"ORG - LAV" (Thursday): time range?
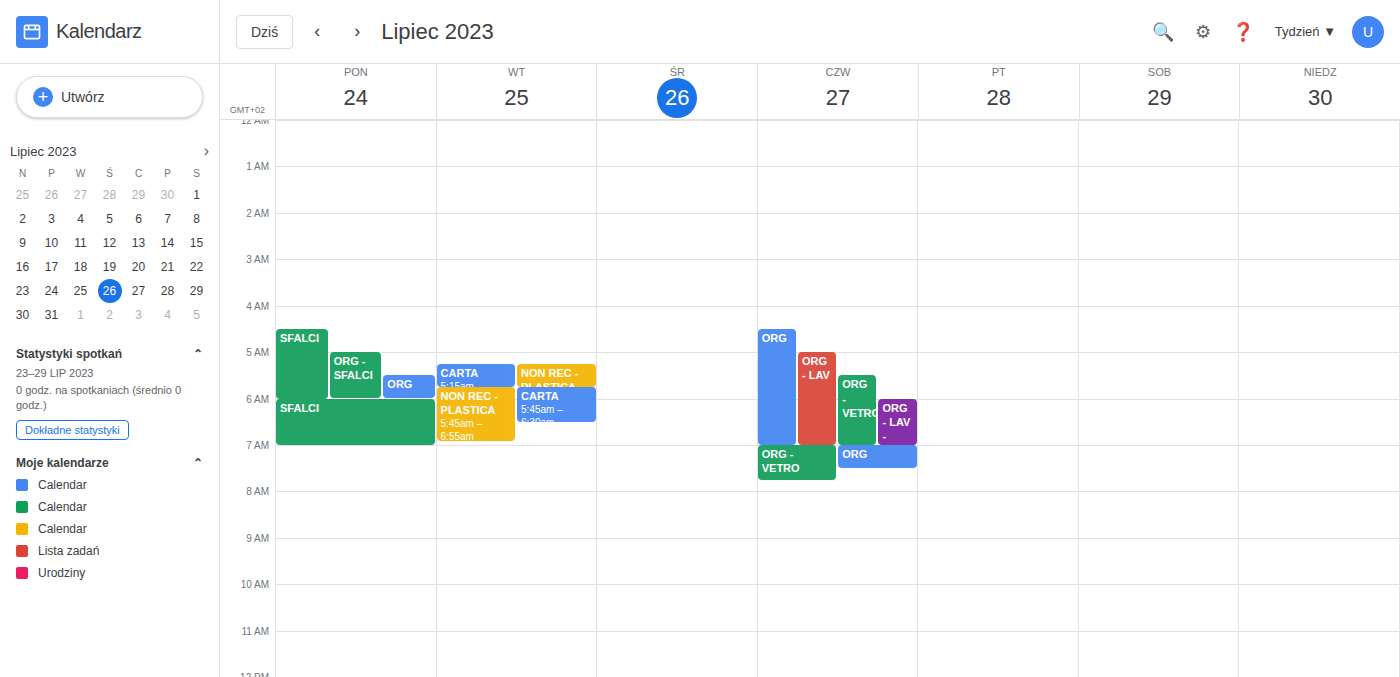
5:00 AM to 7:00 AM